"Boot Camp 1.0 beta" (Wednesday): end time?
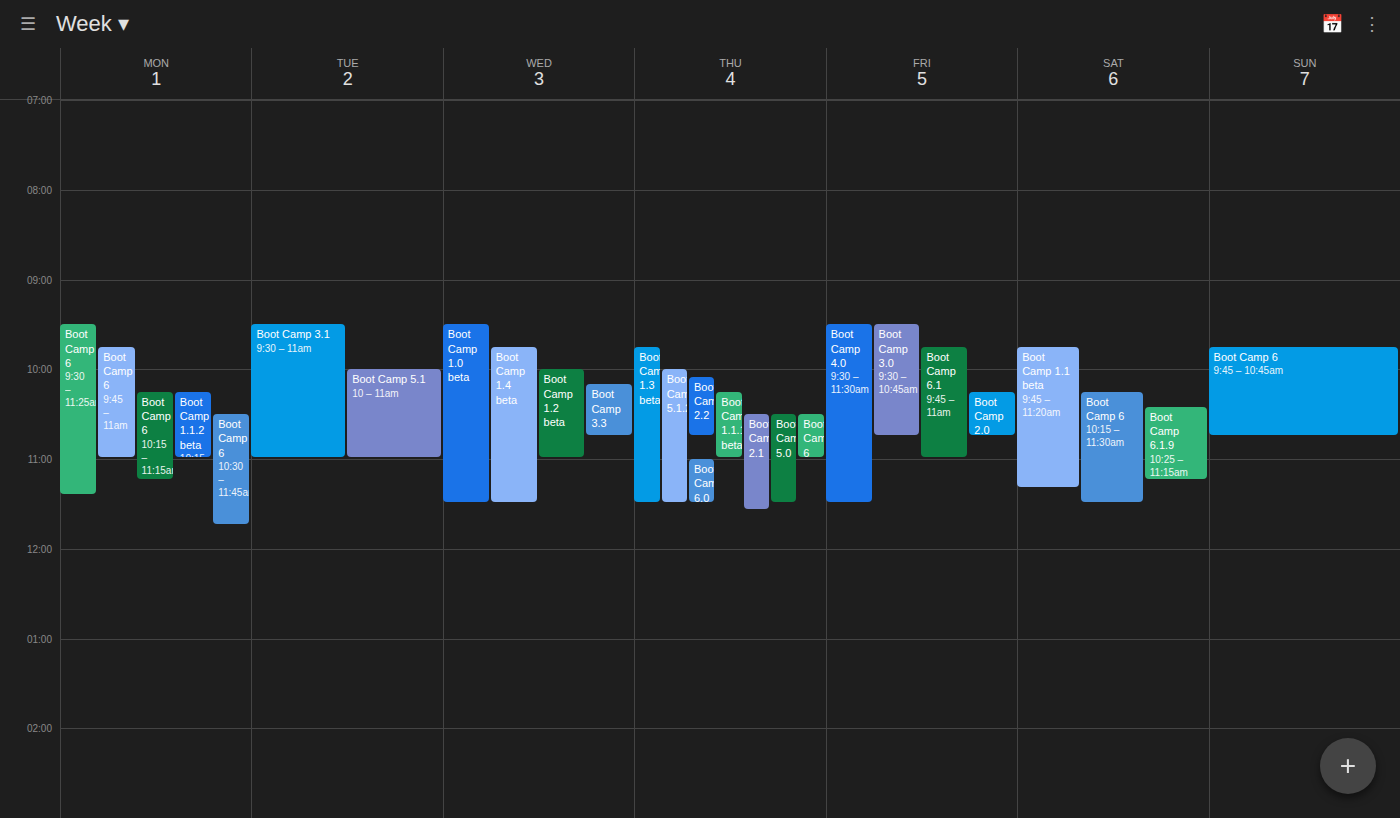
11:30 AM